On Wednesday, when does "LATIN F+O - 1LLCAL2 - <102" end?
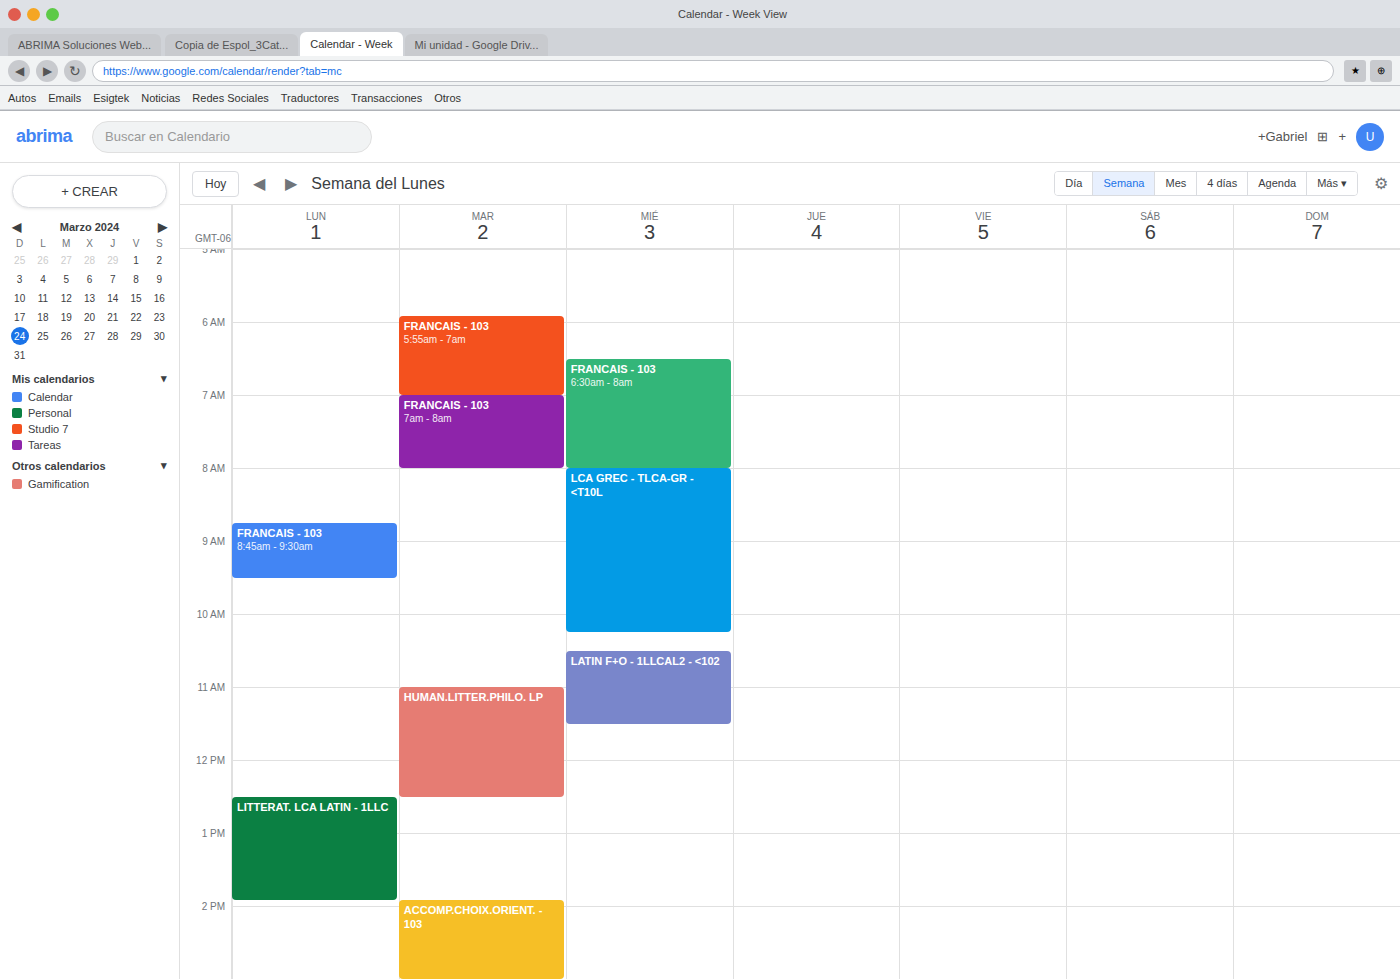
11:30 AM